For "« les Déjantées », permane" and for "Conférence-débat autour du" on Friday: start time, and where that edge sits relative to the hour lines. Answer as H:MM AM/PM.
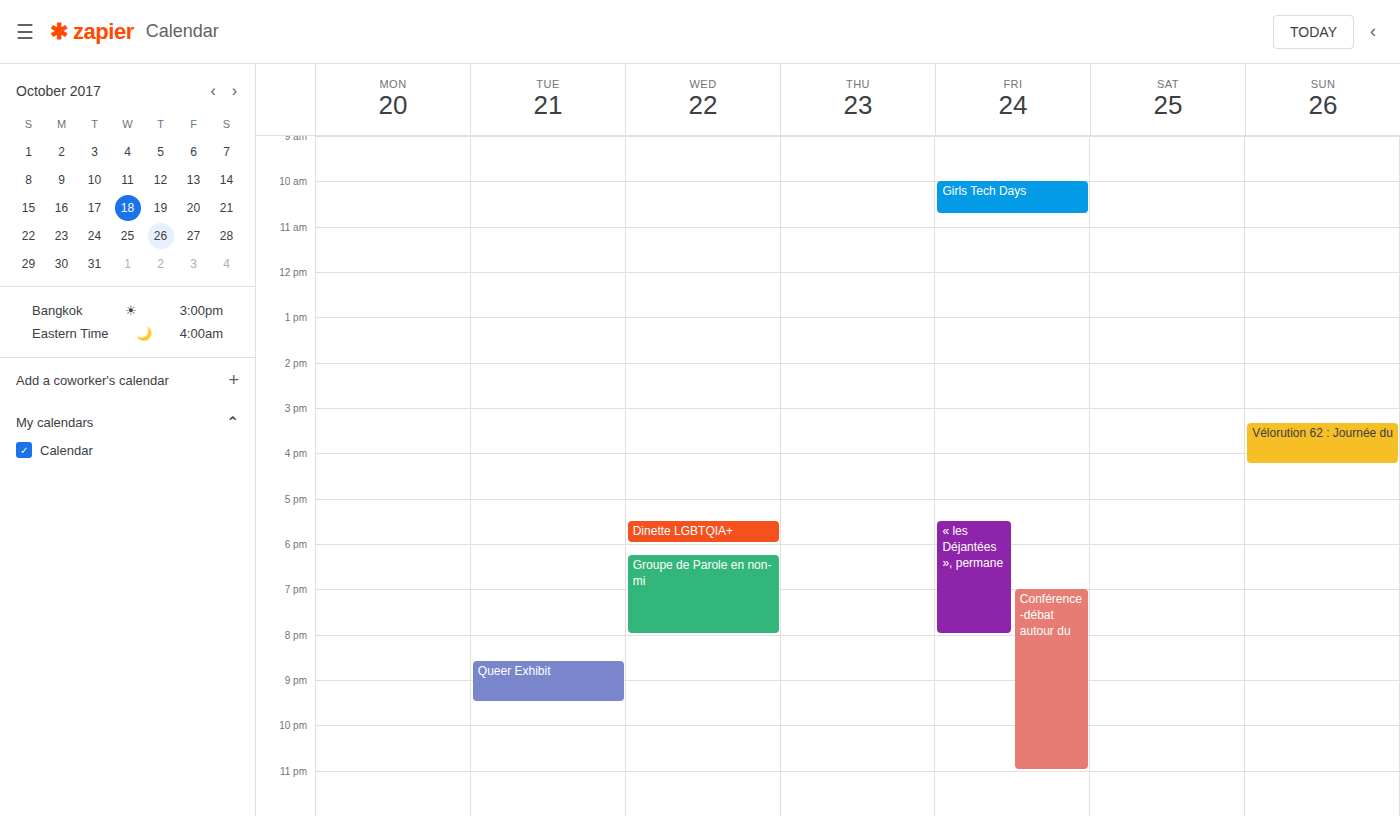
"« les Déjantées », permane": 5:30 PM, halfway between the 5 PM and 6 PM lines. "Conférence-débat autour du": 7:00 PM, exactly on the 7 PM line.